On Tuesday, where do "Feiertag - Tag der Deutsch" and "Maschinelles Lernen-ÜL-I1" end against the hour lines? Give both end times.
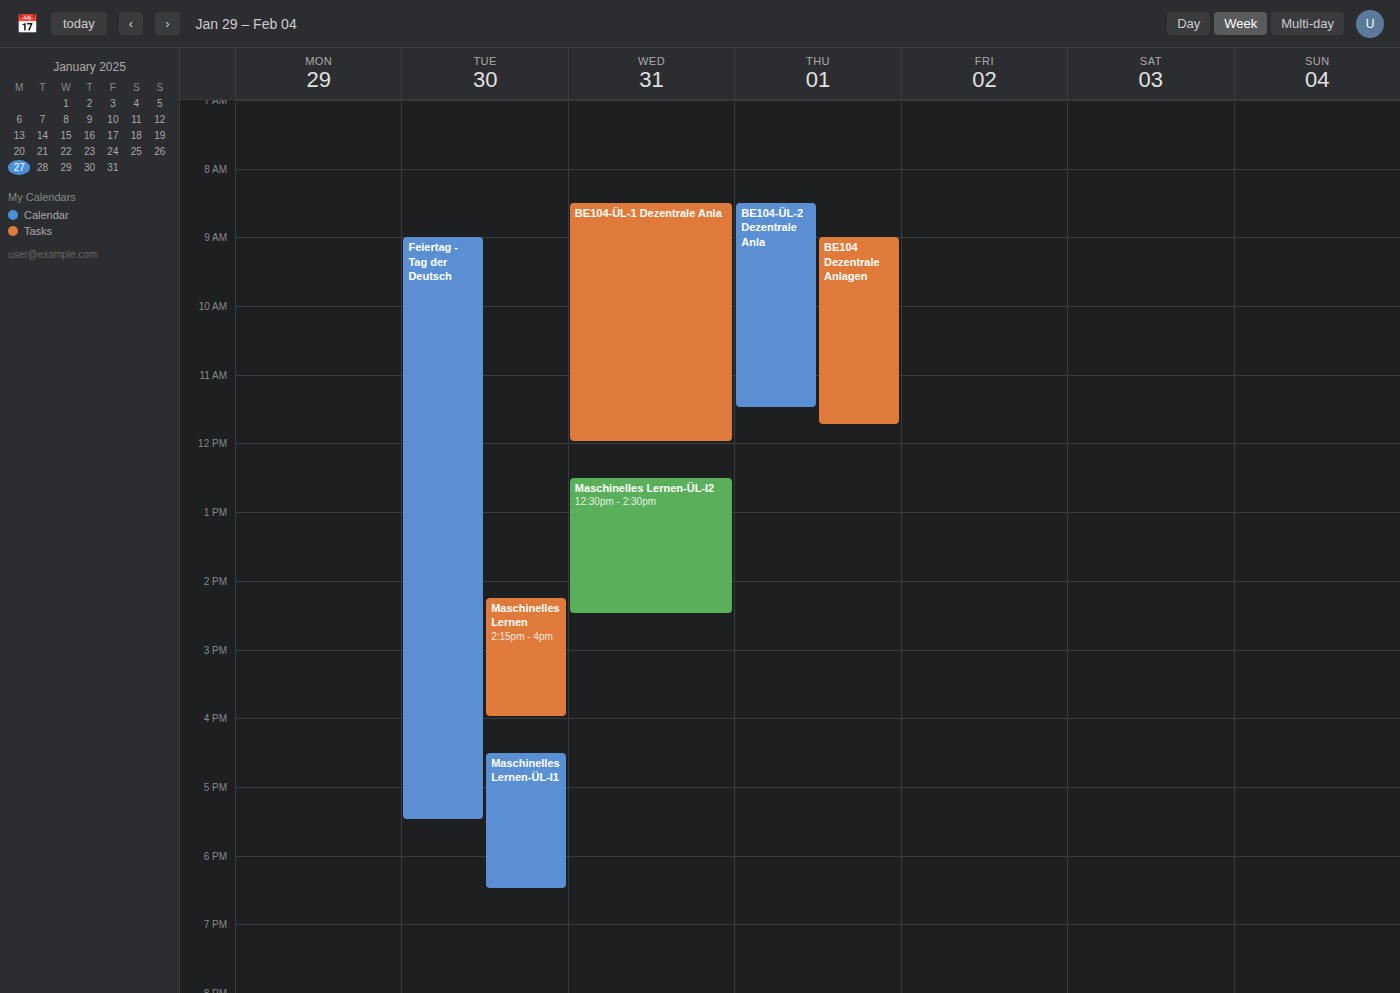
"Feiertag - Tag der Deutsch": 5:30 PM, halfway between the 5 PM and 6 PM lines. "Maschinelles Lernen-ÜL-I1": 6:30 PM, halfway between the 6 PM and 7 PM lines.